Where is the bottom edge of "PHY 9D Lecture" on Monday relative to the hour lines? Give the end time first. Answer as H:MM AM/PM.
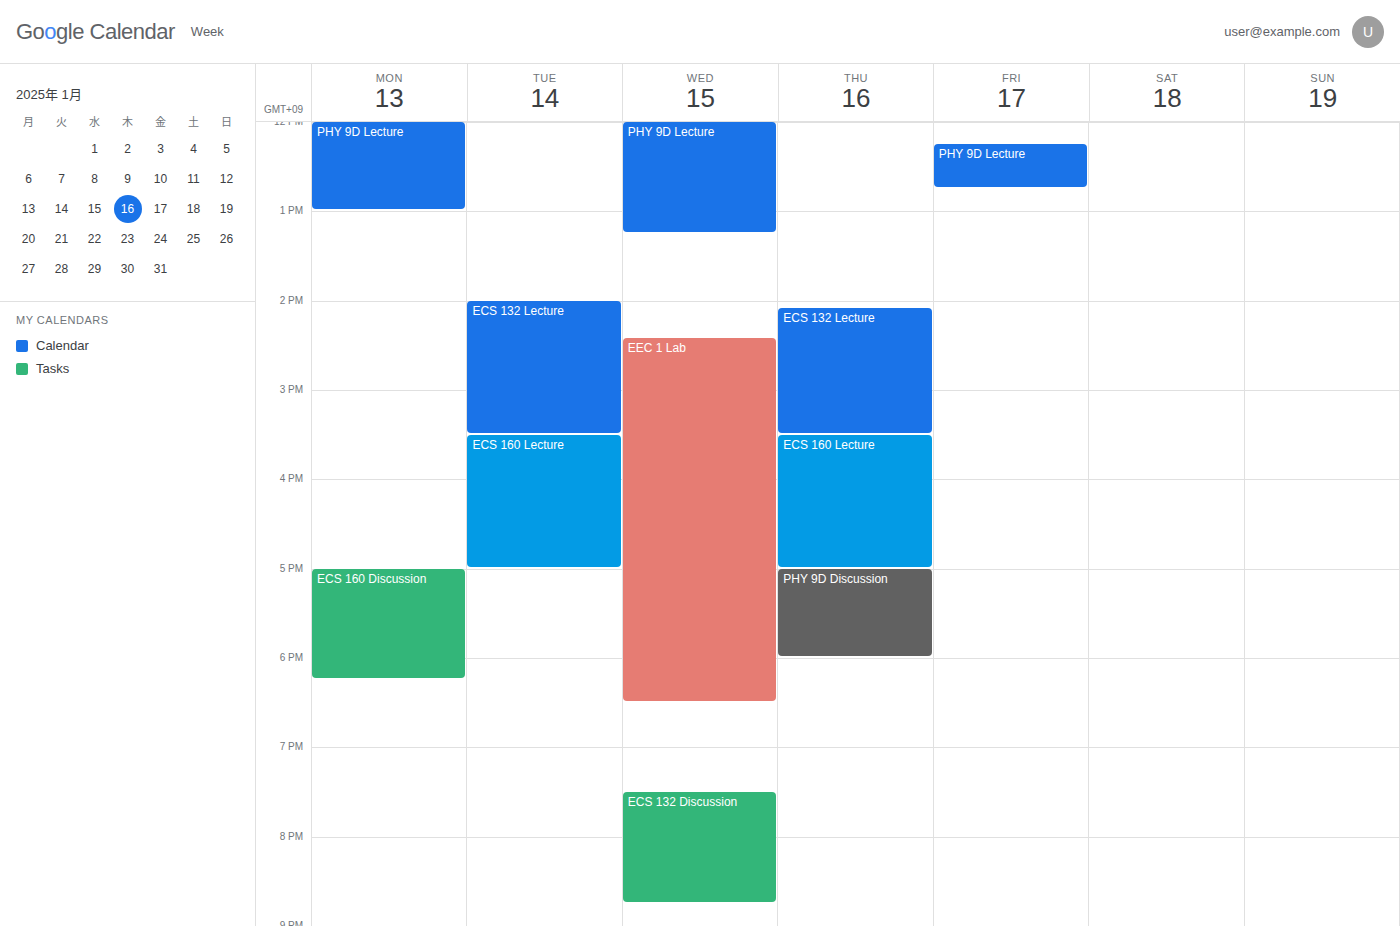
1:00 PM -- exactly on the 1 PM line.